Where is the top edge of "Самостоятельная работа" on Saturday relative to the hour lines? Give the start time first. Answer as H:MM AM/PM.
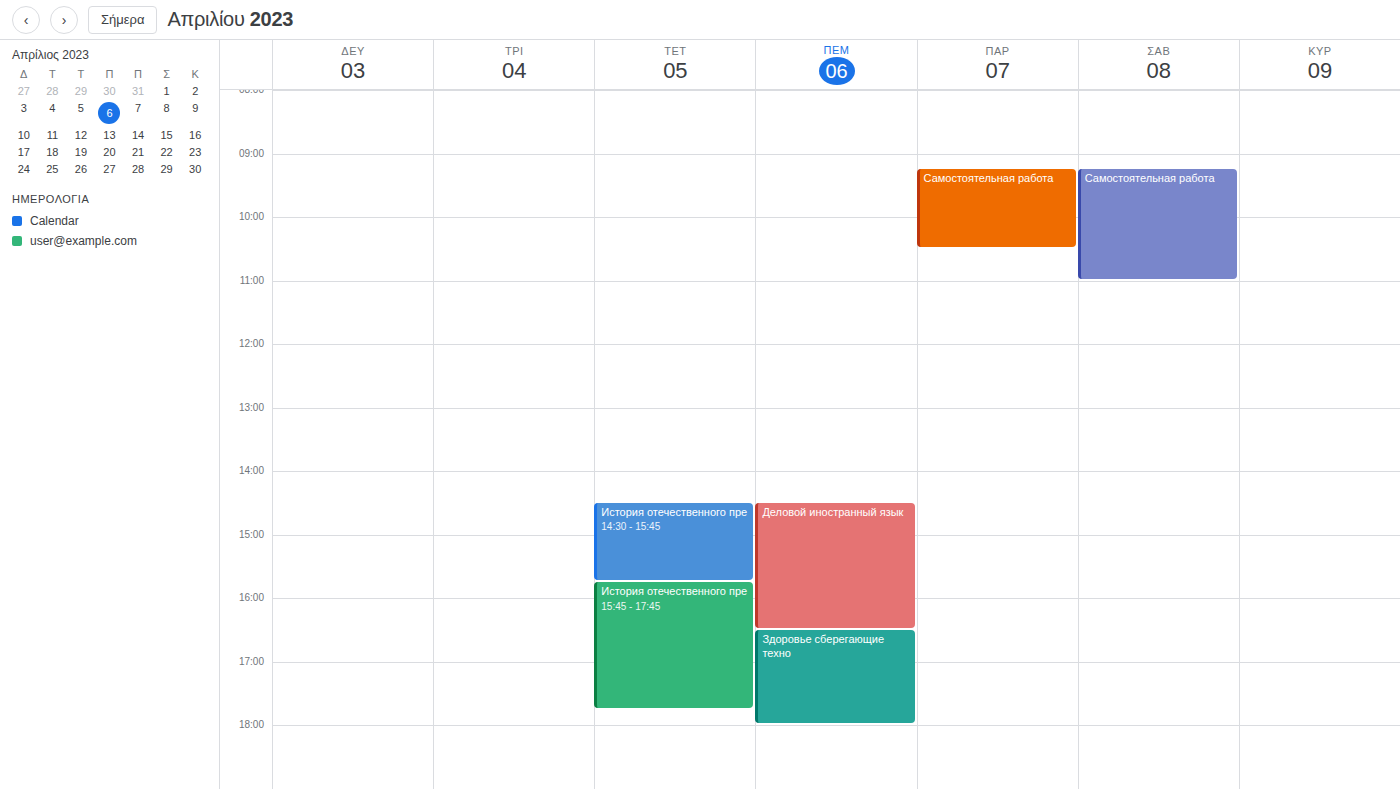
9:15 AM -- neither: a quarter of the way from the 9 AM line to the 10 AM line.